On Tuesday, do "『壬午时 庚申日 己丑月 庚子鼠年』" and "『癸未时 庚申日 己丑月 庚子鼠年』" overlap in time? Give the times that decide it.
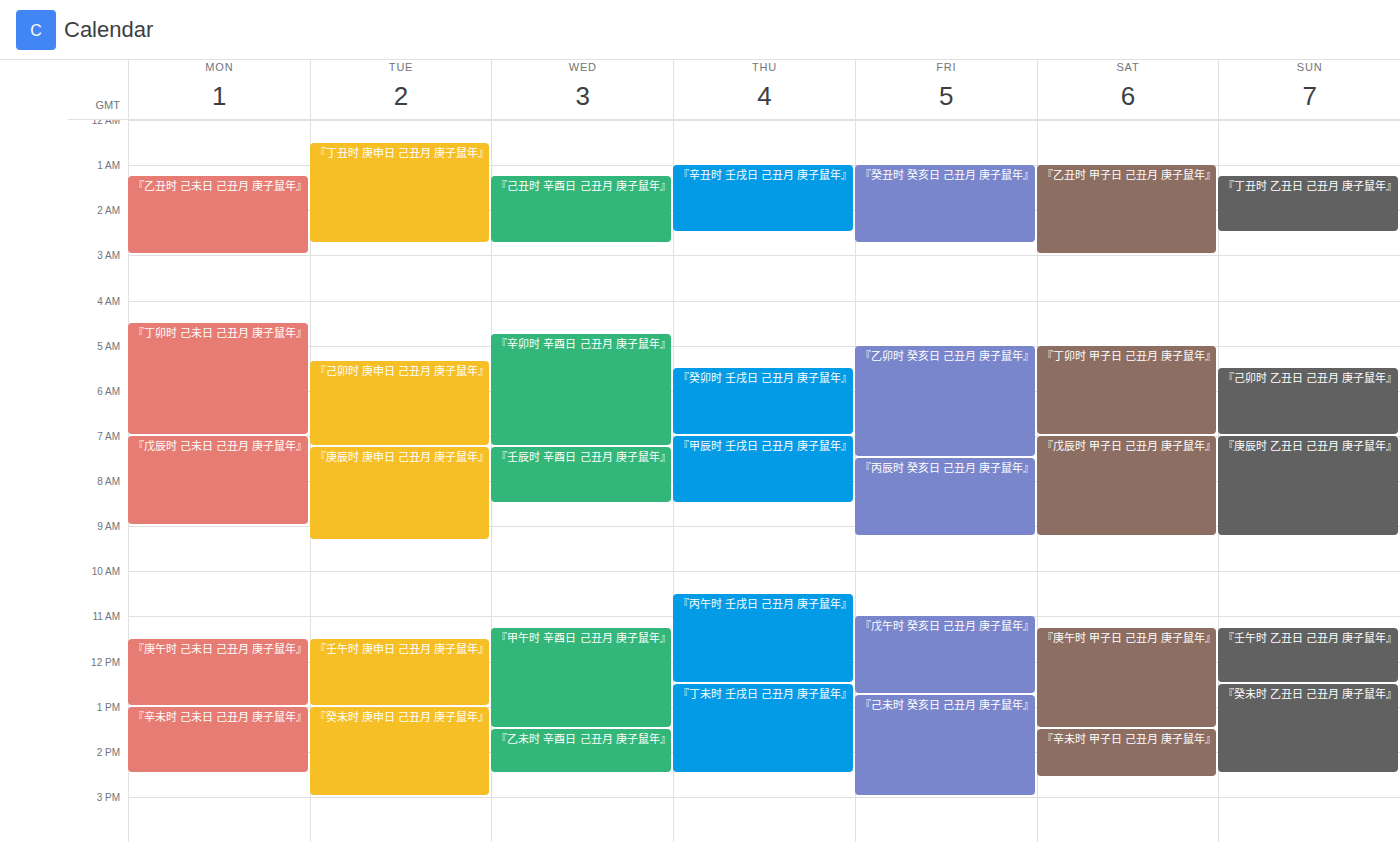
"『壬午时 庚申日 己丑月 庚子鼠年』" ends at 1:00 PM, exactly when "『癸未时 庚申日 己丑月 庚子鼠年』" starts -- they touch but do not overlap.